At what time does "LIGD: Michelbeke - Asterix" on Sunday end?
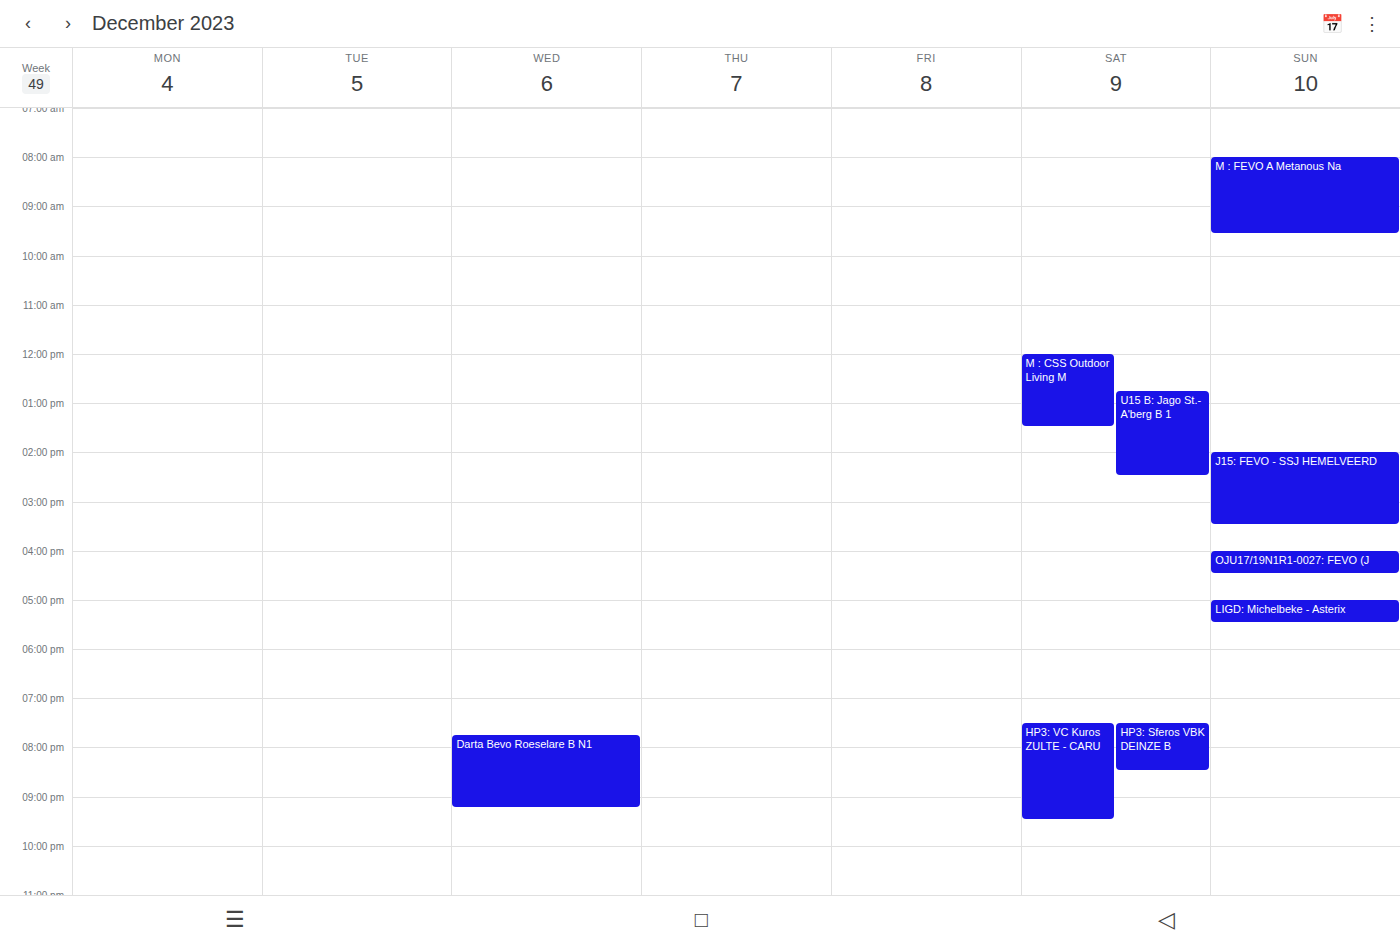
17:30